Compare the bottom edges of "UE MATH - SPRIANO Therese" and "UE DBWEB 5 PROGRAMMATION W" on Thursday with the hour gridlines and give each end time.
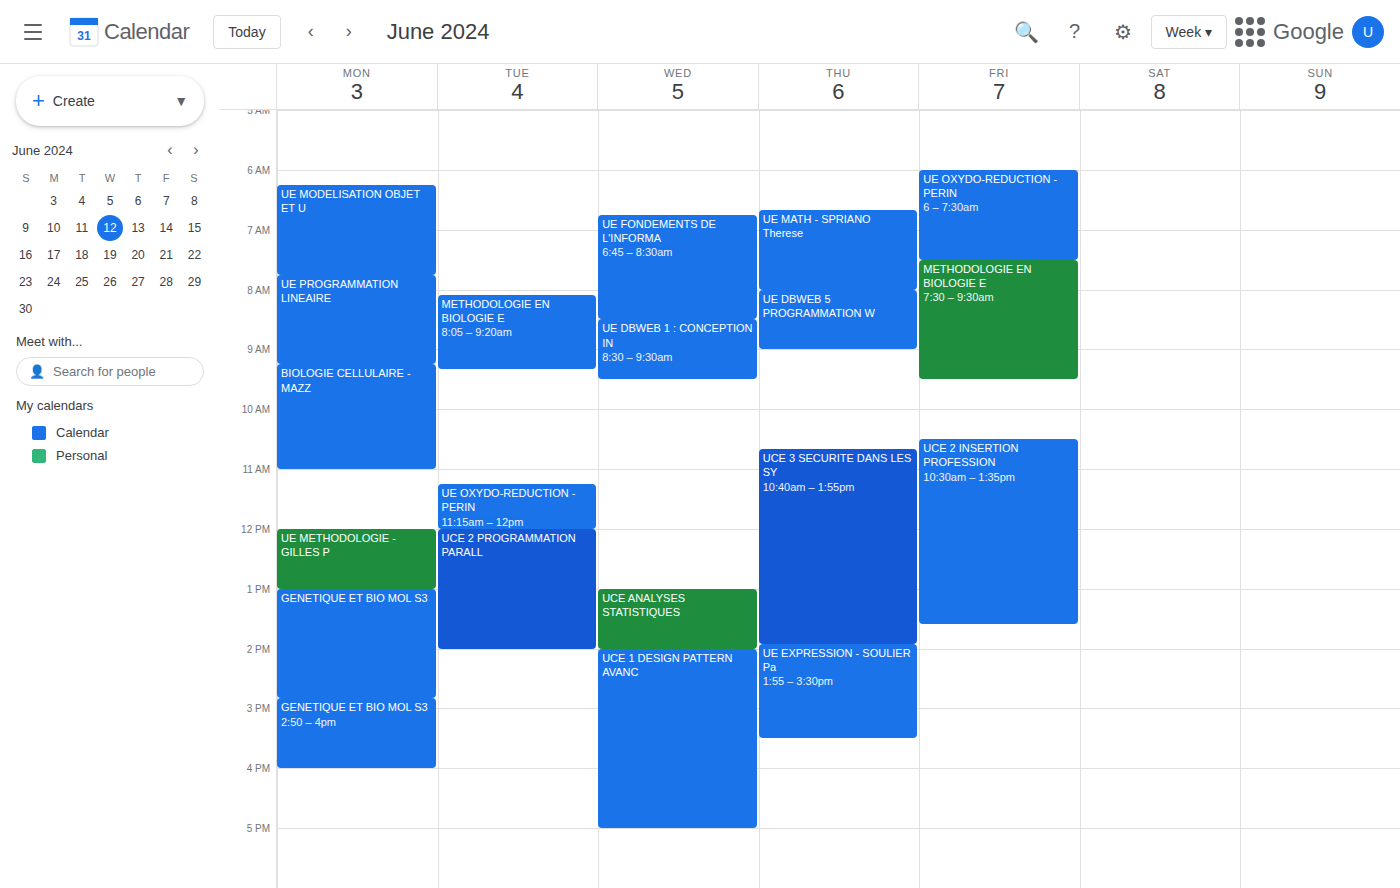
"UE MATH - SPRIANO Therese": 08:00, exactly on the 08:00 line. "UE DBWEB 5 PROGRAMMATION W": 09:00, exactly on the 09:00 line.